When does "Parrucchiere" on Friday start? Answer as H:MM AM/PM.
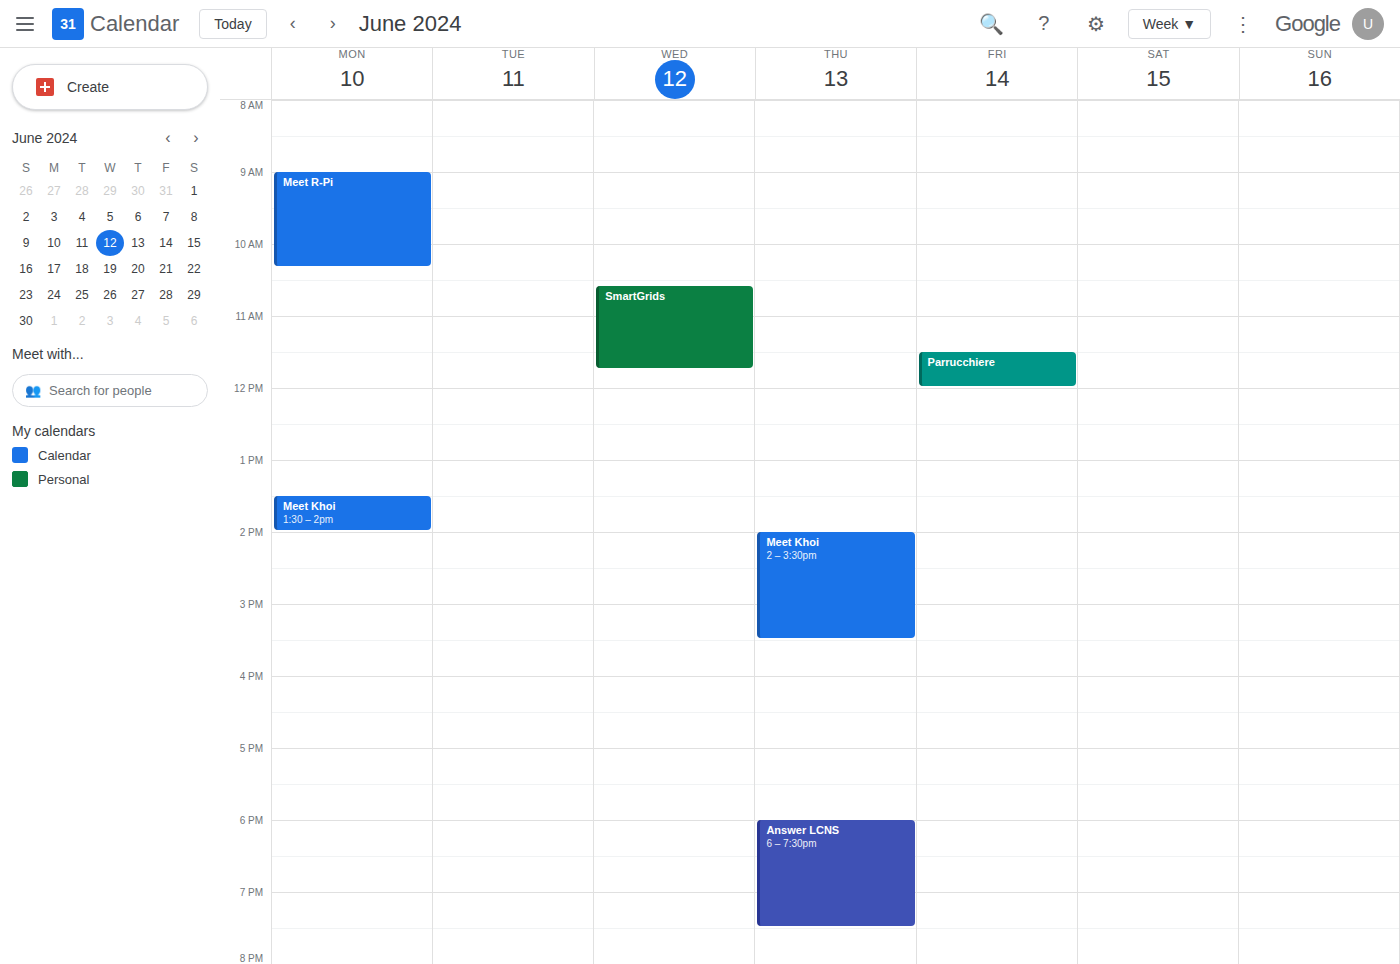
11:30 AM